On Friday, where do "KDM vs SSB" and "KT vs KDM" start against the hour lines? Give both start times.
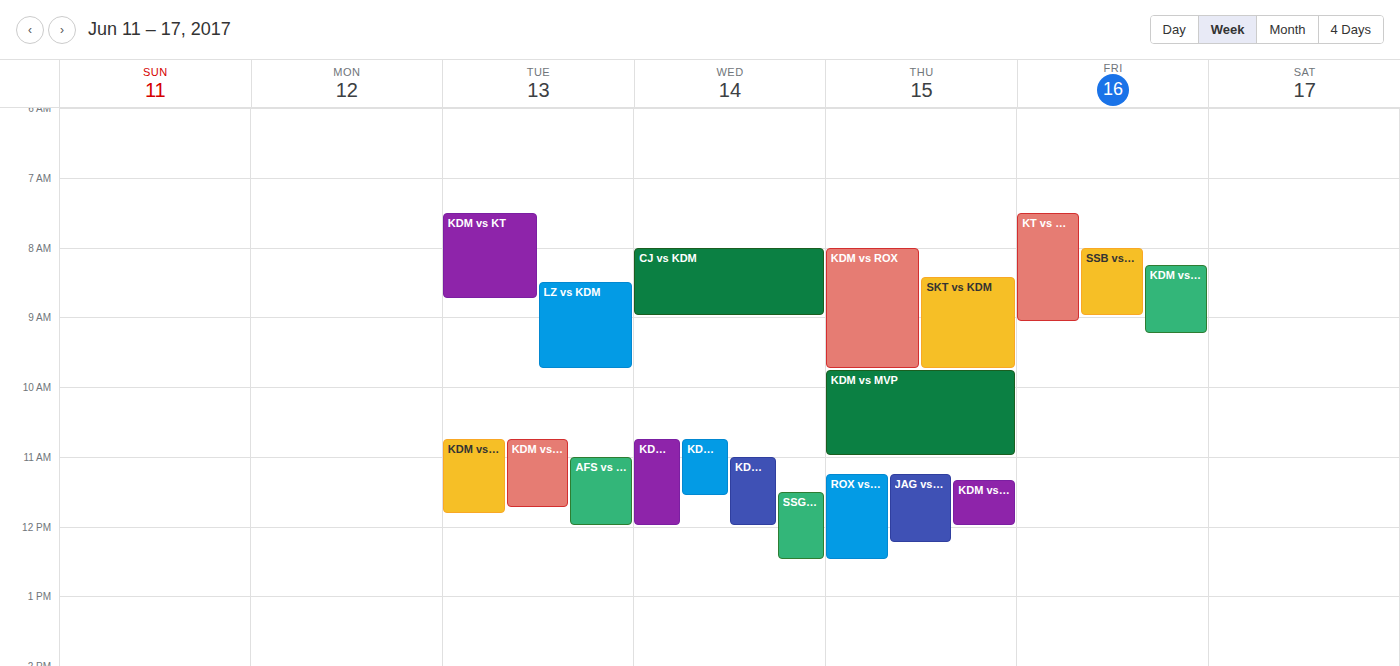
"KDM vs SSB": 8:15 AM, neither: a quarter of the way from the 8 AM line to the 9 AM line. "KT vs KDM": 7:30 AM, halfway between the 7 AM and 8 AM lines.